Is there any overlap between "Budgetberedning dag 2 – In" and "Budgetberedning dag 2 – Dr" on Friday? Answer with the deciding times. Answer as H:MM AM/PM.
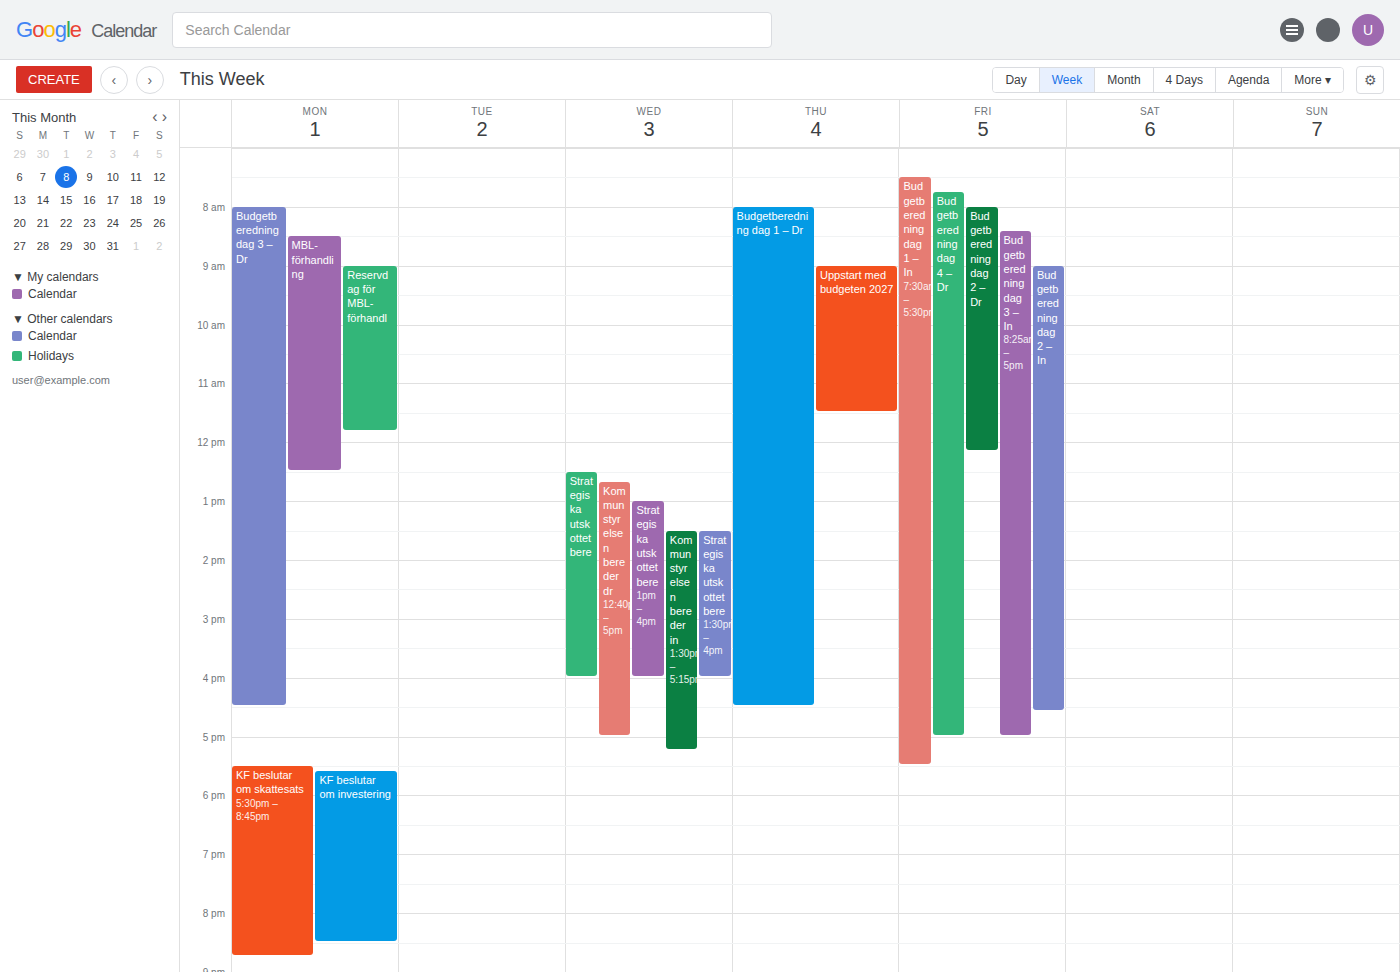
"Budgetberedning dag 2 – In" starts at 9:00 AM, before "Budgetberedning dag 2 – Dr" ends at 12:10 PM -- they overlap.